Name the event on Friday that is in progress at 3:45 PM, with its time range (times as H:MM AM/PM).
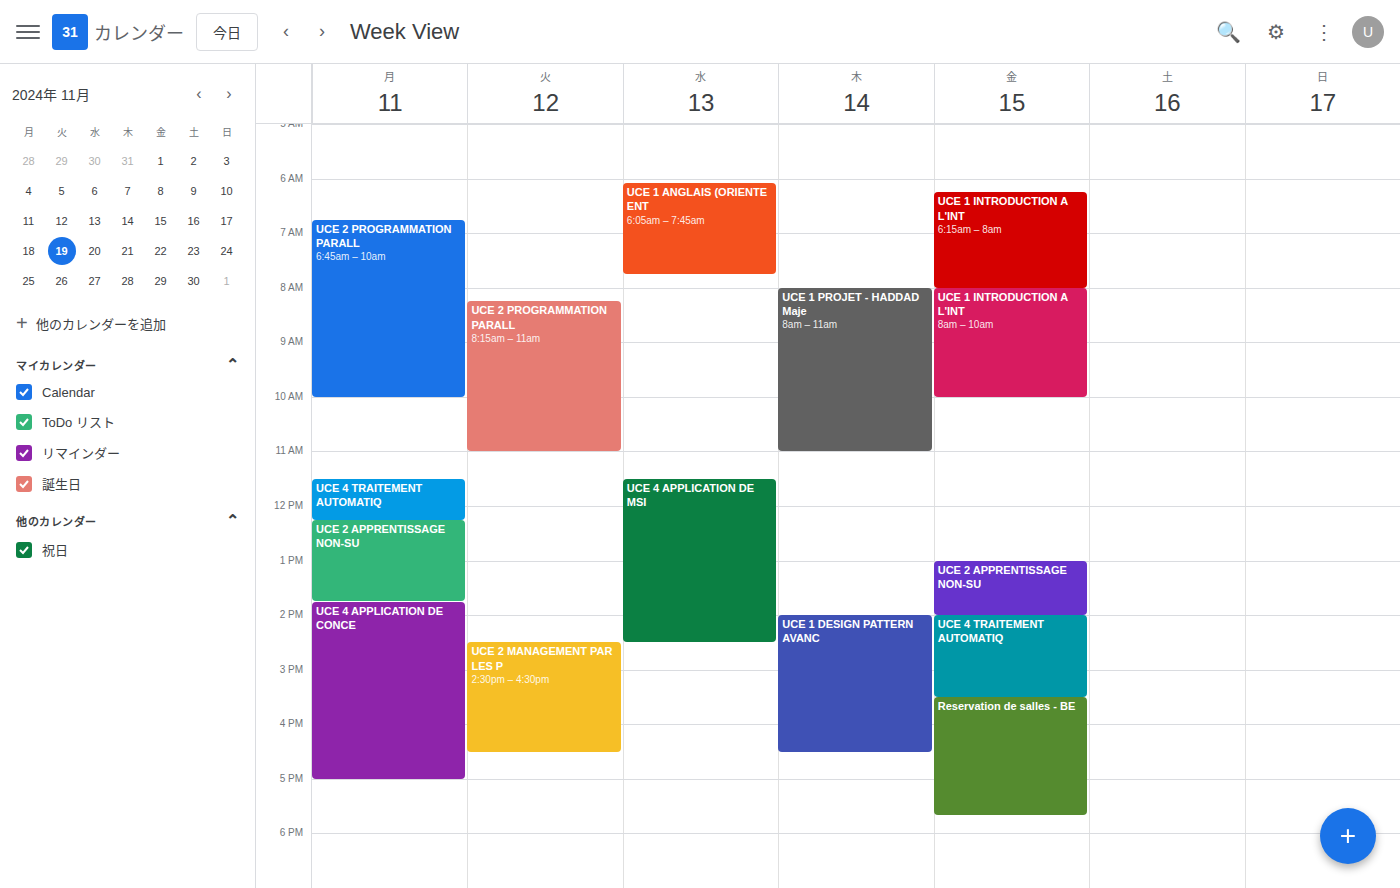
"Reservation de salles - BE", 3:30 PM to 5:40 PM